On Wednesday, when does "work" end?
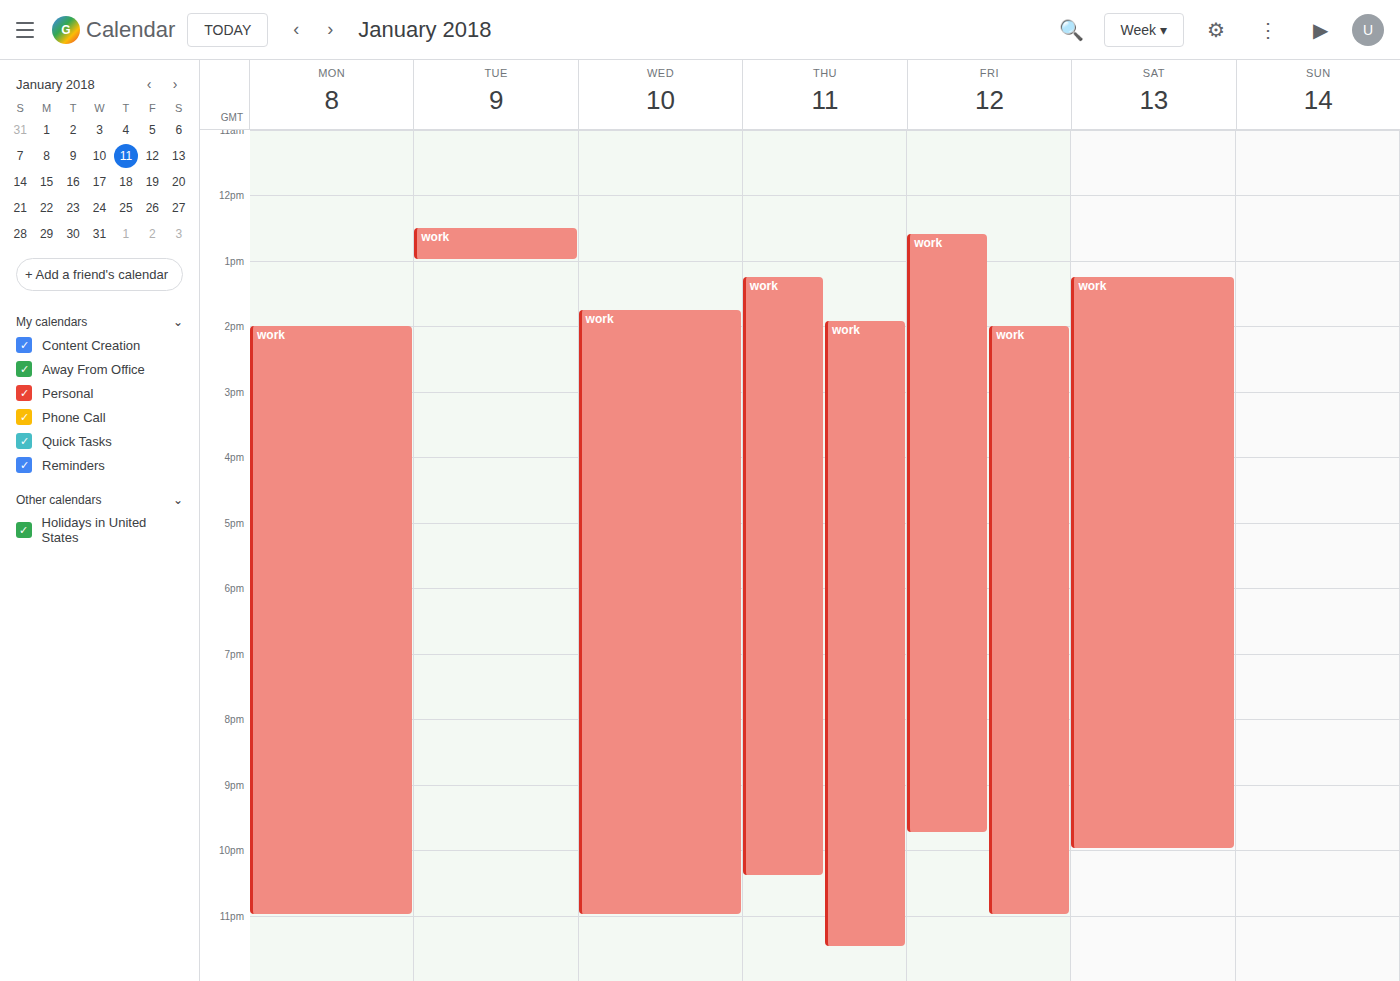
11:00 PM